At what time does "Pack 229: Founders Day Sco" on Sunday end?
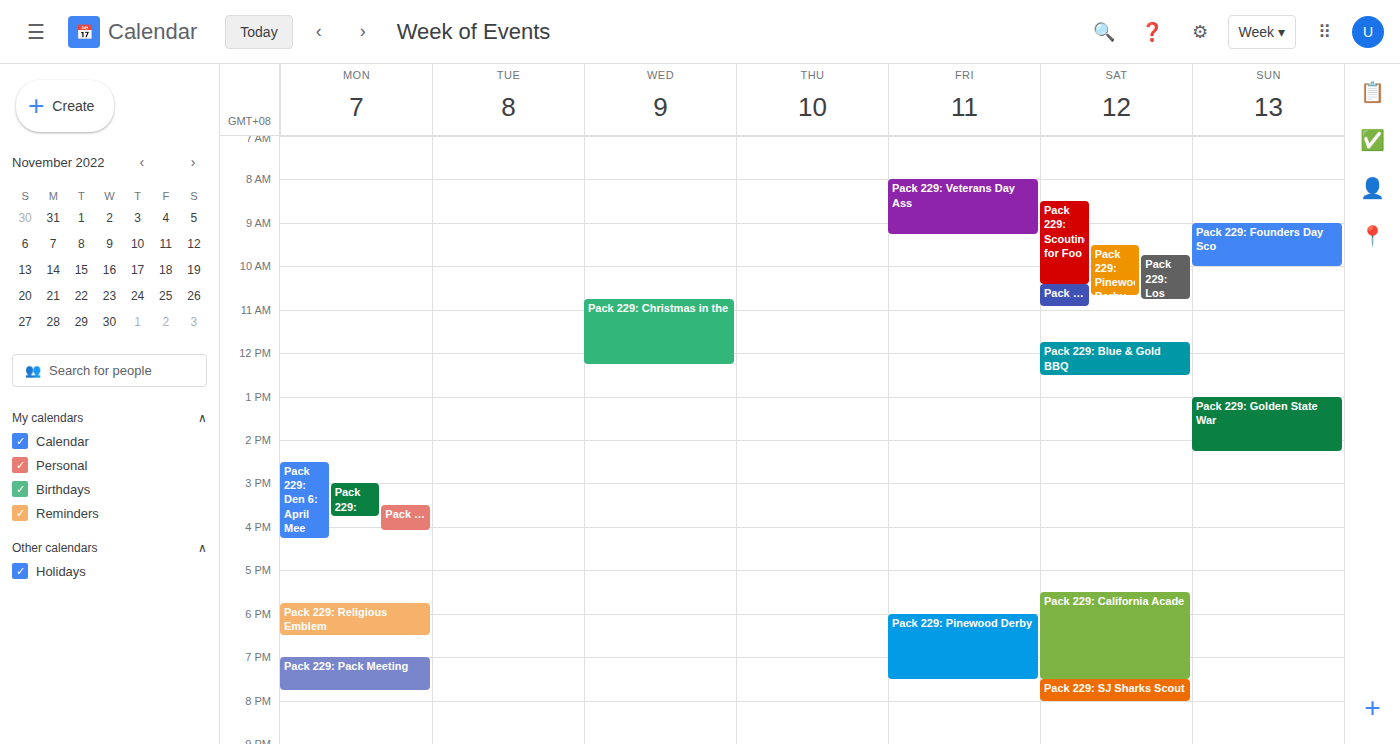
10:00 AM